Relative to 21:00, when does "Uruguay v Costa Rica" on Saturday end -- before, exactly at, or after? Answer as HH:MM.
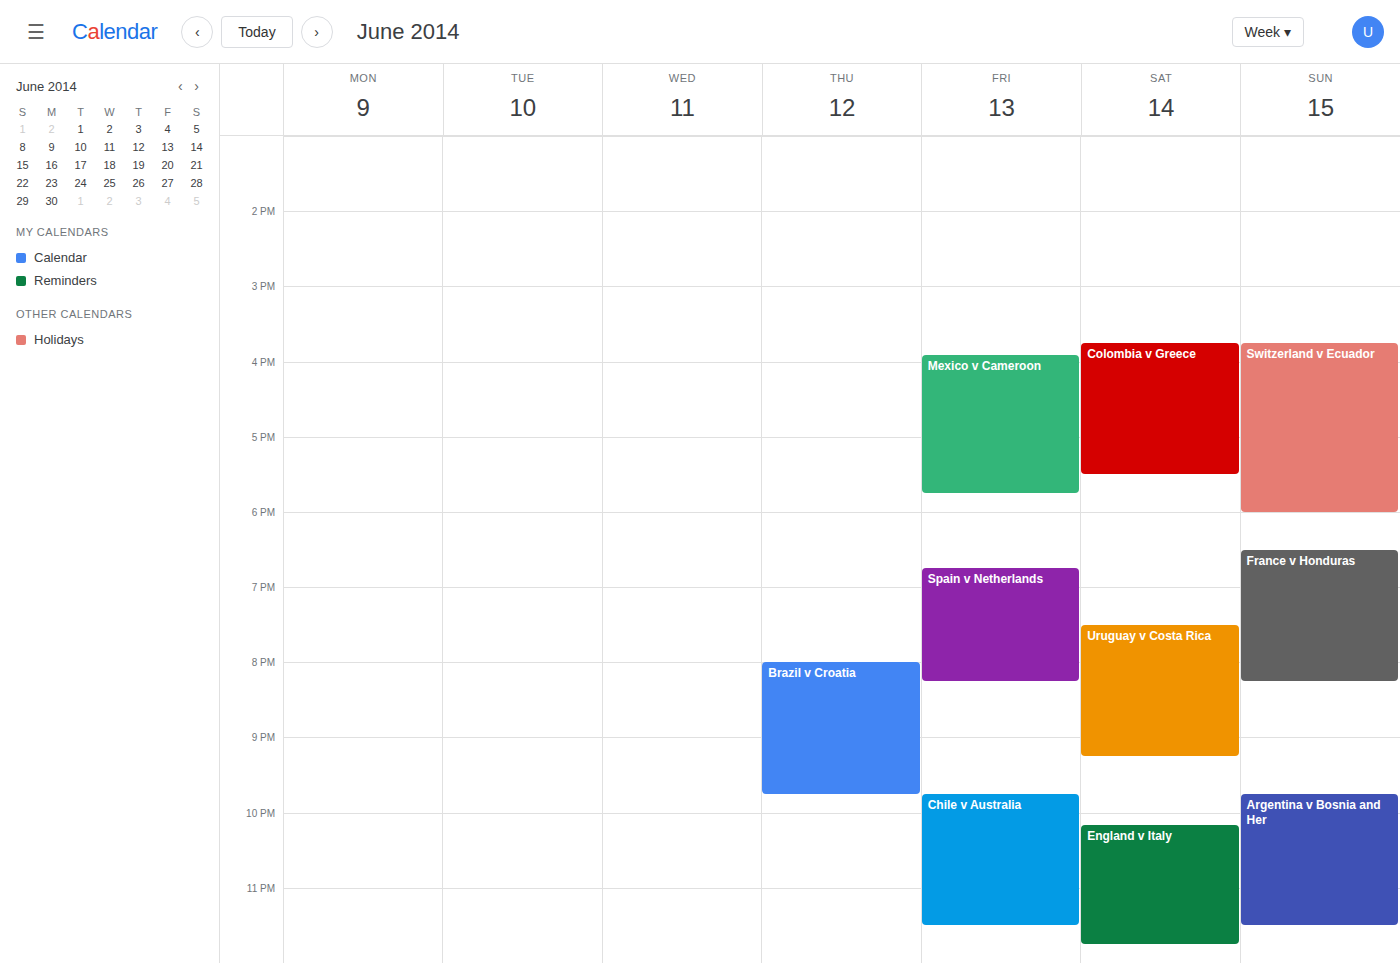
21:15 -- after 21:00, 15 minutes below the 21:00 line.